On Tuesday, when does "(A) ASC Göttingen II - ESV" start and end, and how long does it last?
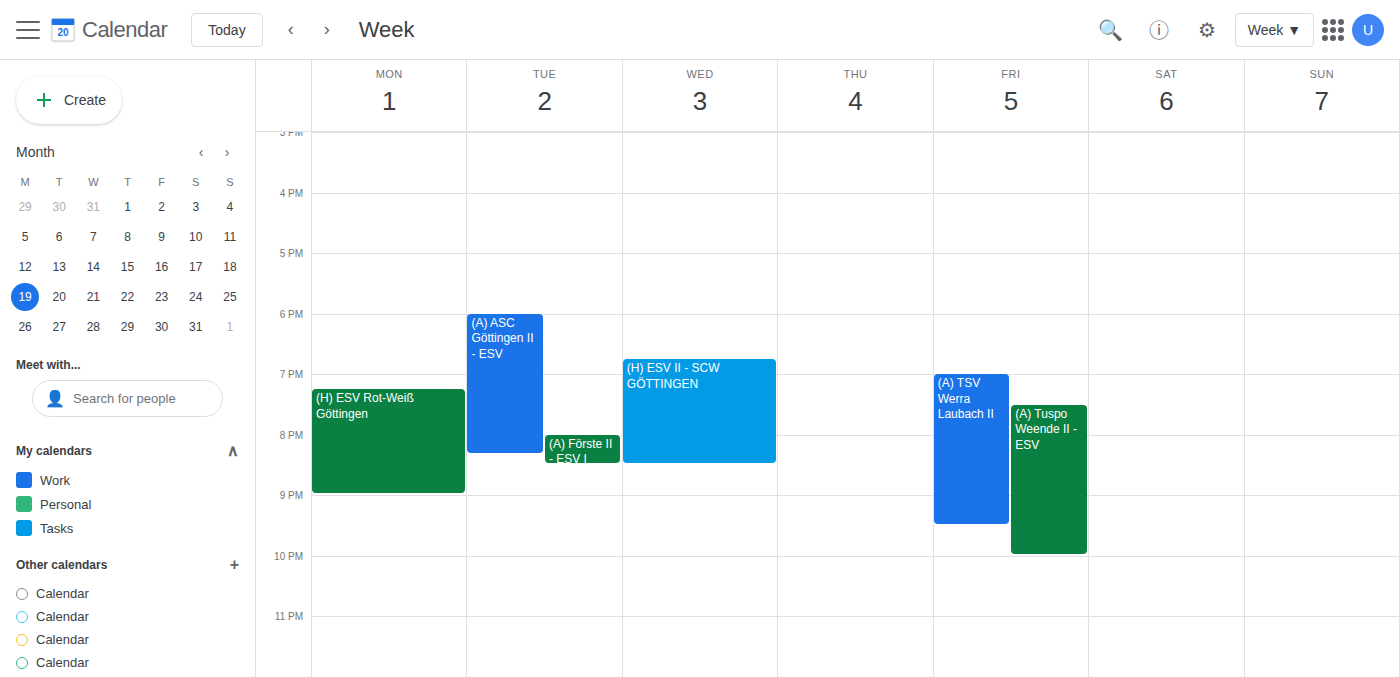
6:00 PM to 8:20 PM, 2 hours 20 minutes